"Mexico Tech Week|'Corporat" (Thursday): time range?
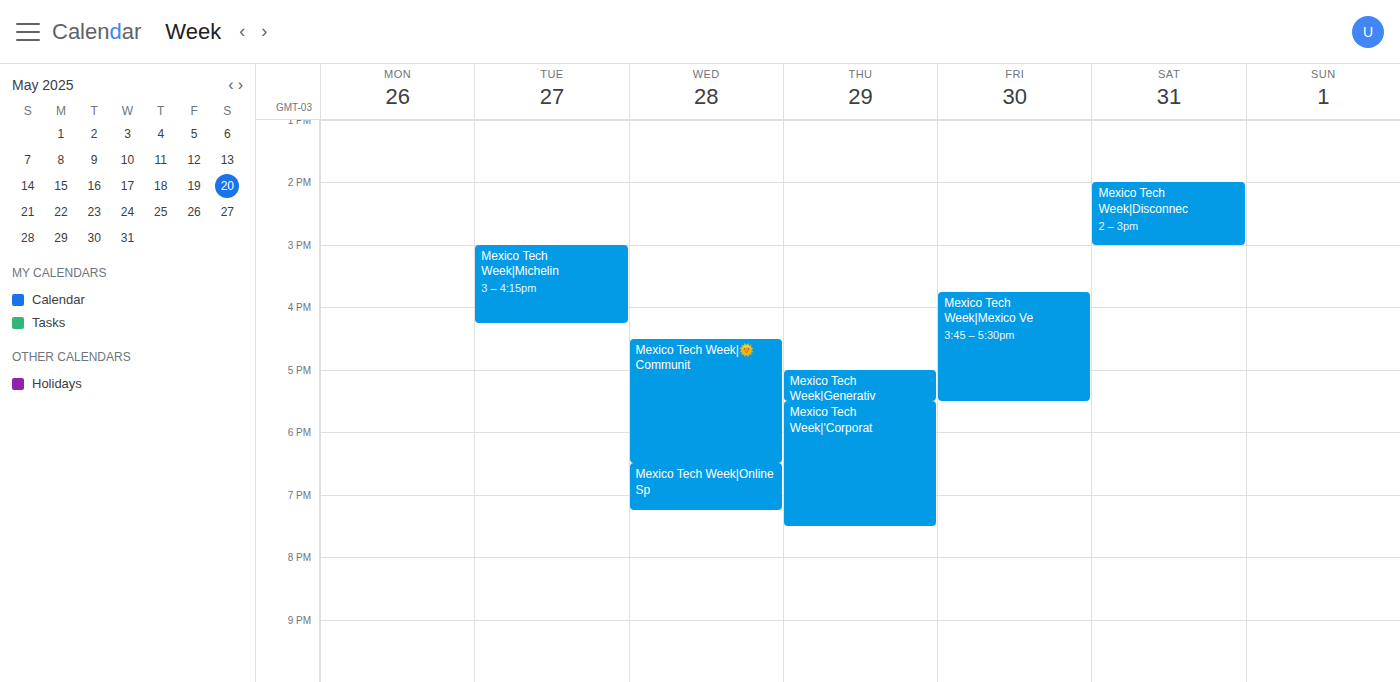
5:30 PM to 7:30 PM